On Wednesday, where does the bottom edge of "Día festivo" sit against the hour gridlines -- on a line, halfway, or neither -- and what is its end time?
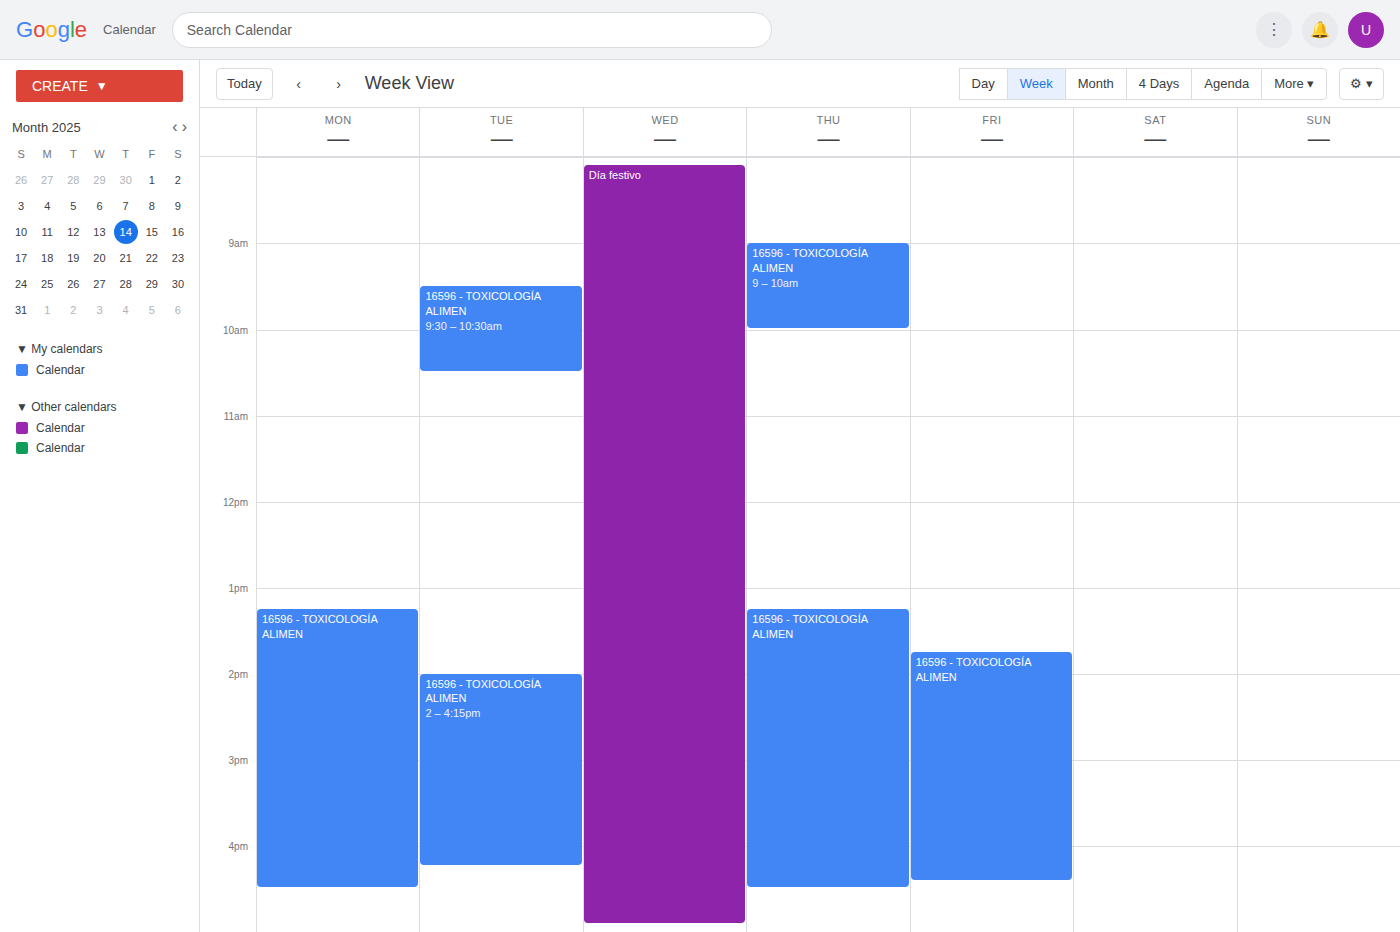
4:55 PM -- neither: 55 minutes below the 4 PM line and 5 minutes above the 5 PM line.